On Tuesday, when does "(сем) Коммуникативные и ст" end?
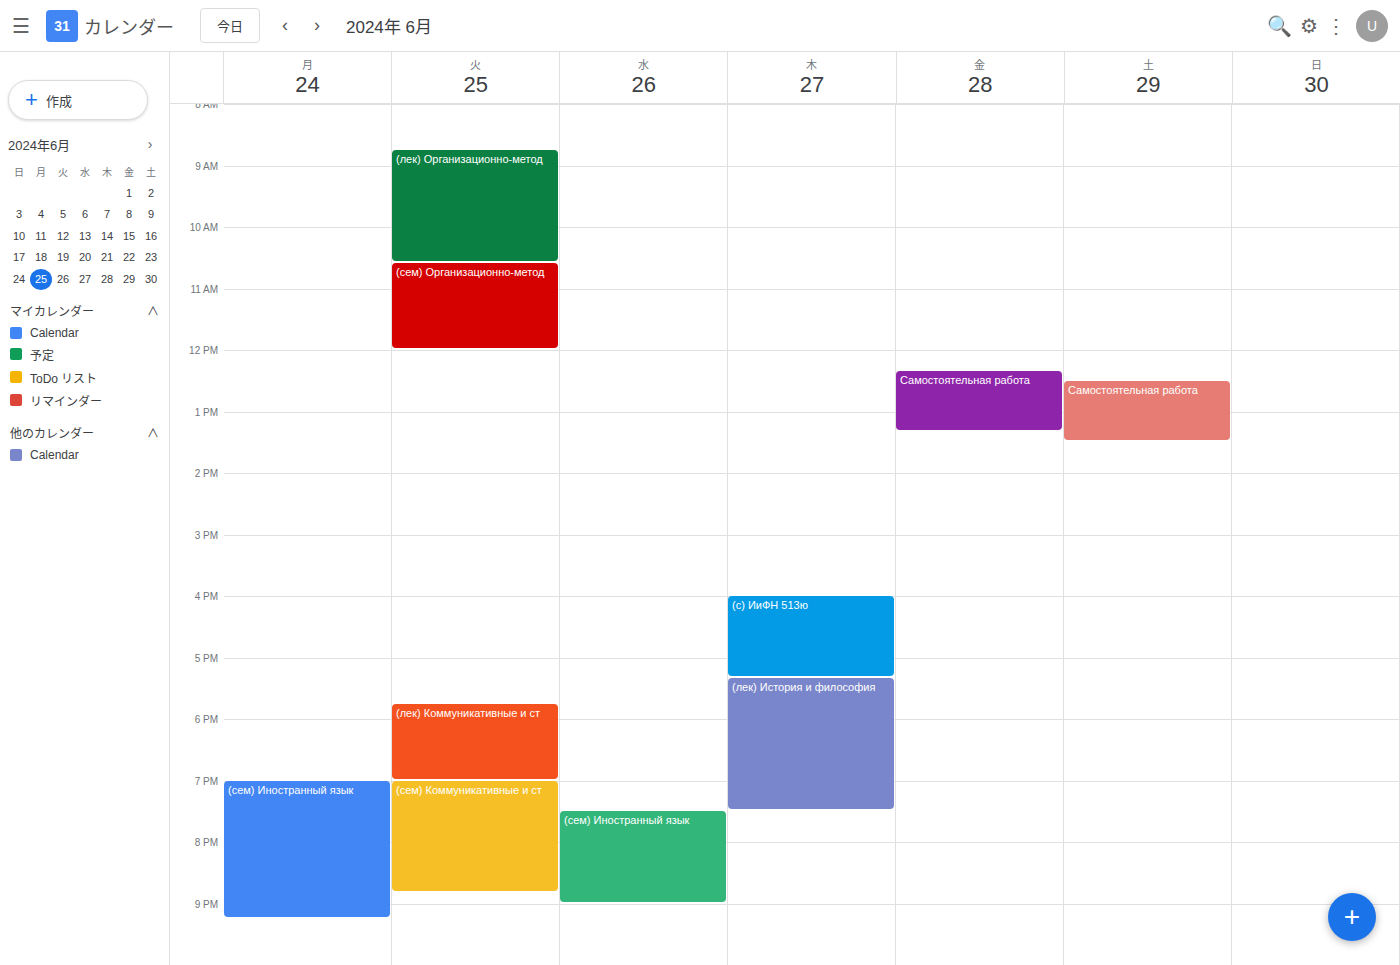
20:50